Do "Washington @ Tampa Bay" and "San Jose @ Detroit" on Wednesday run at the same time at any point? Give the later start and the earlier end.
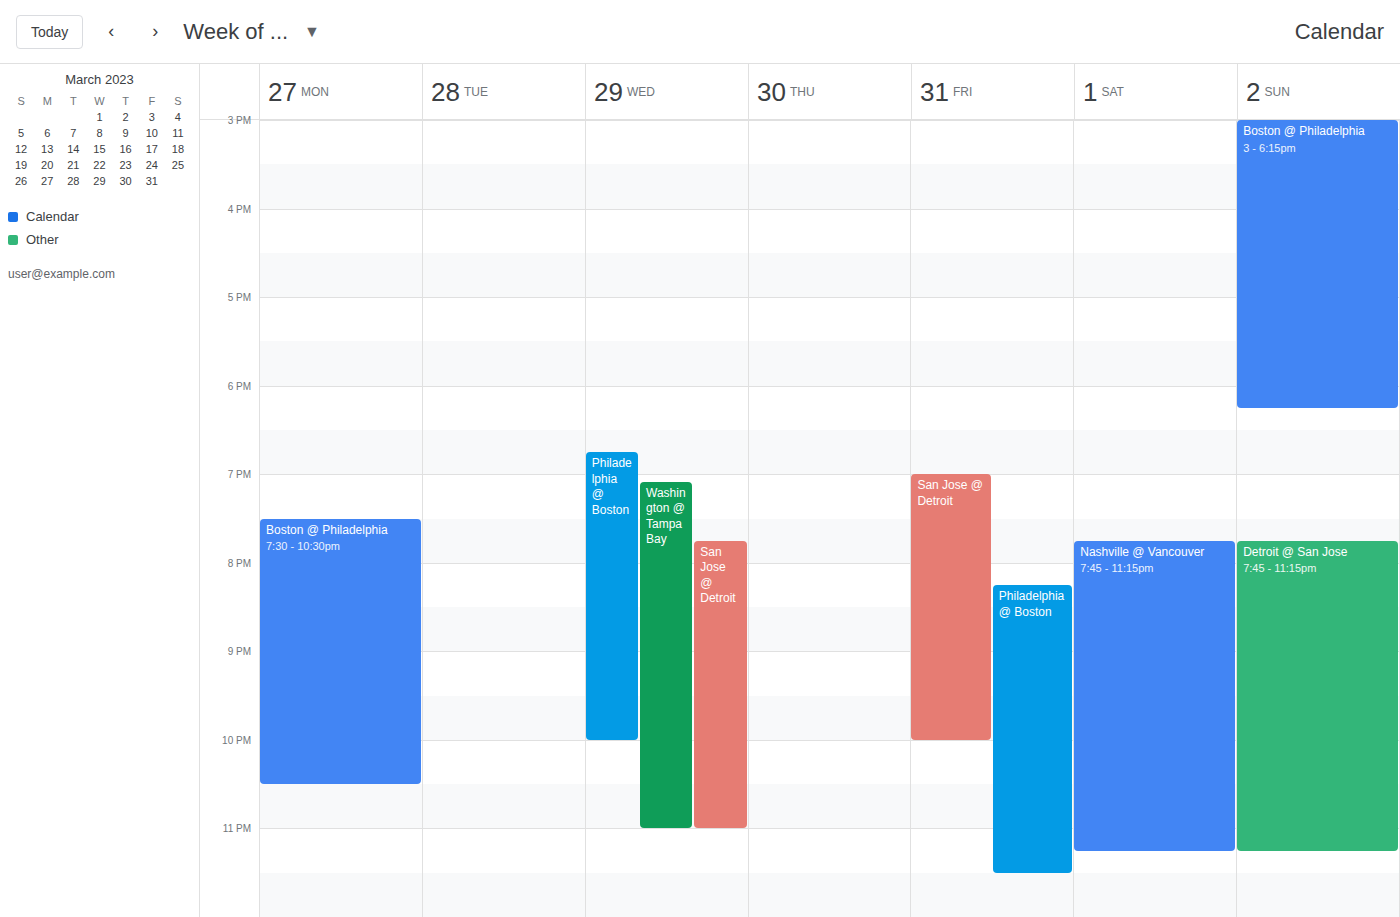
"San Jose @ Detroit" starts at 7:45 PM, before "Washington @ Tampa Bay" ends at 11:00 PM -- they overlap.